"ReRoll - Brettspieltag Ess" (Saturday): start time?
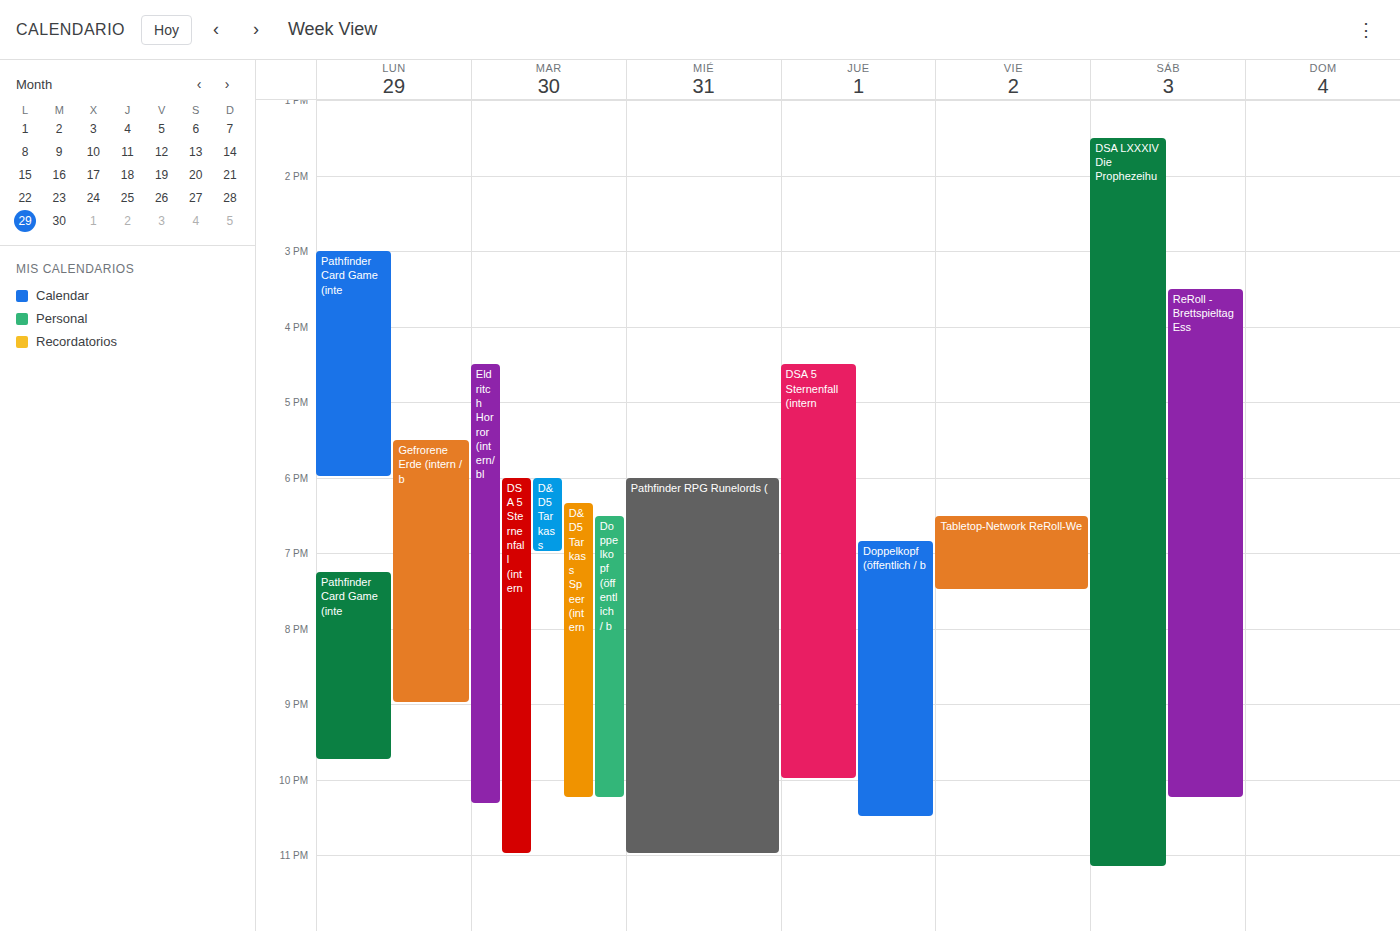
3:30 PM